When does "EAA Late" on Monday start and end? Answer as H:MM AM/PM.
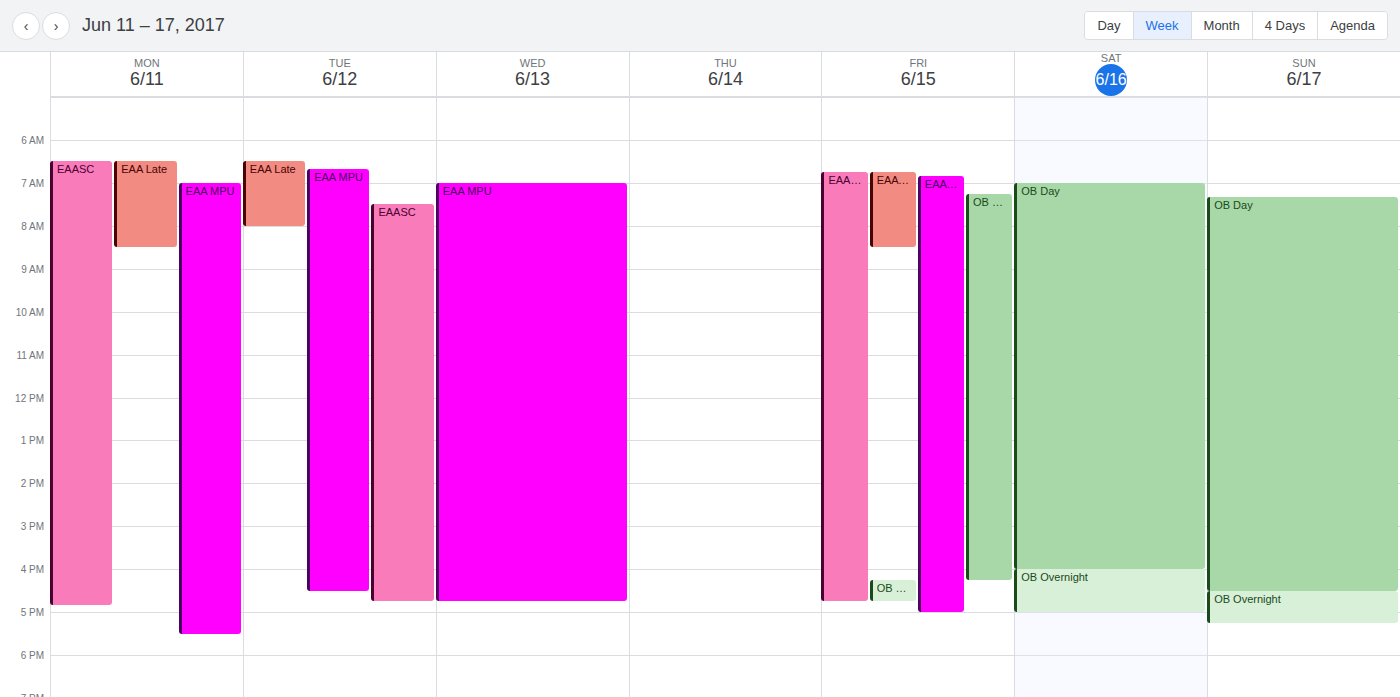
6:30 AM to 8:30 AM